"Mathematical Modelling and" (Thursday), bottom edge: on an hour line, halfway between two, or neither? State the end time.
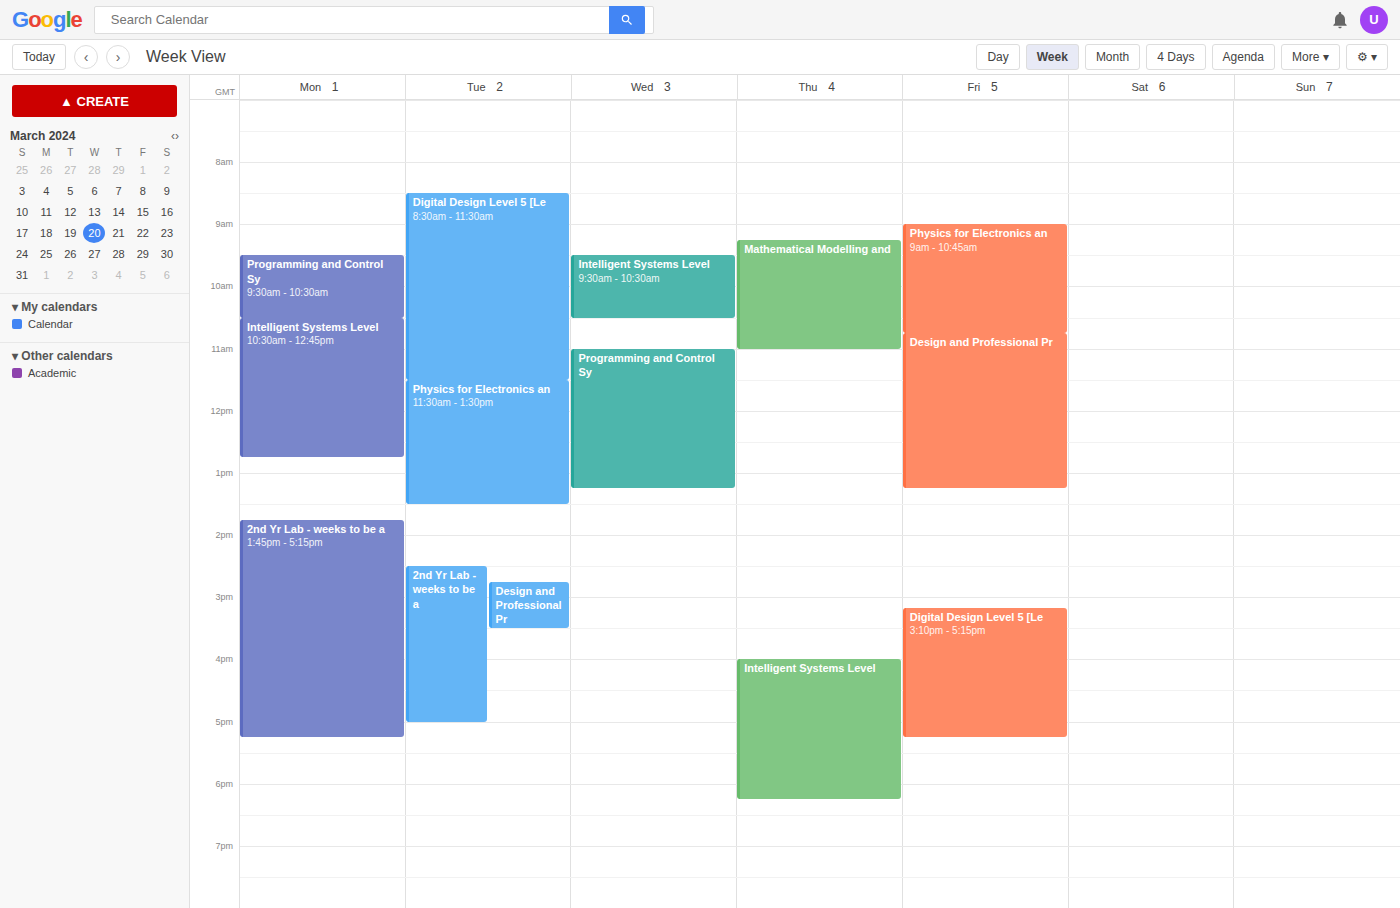
11:00 AM -- exactly on the 11 AM line.